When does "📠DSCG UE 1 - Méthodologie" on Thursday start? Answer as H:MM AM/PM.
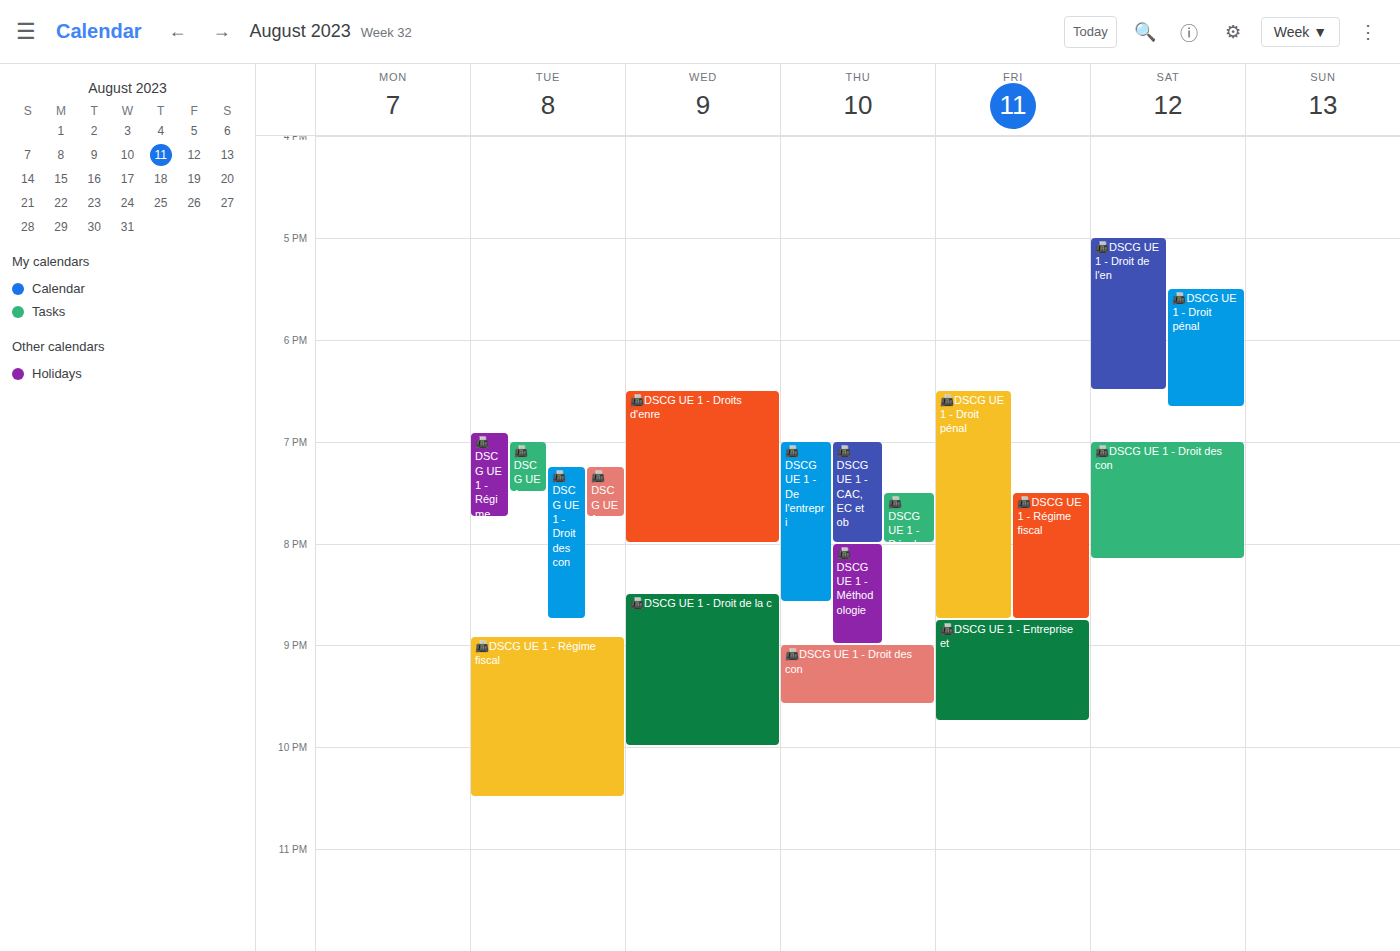
8:00 PM